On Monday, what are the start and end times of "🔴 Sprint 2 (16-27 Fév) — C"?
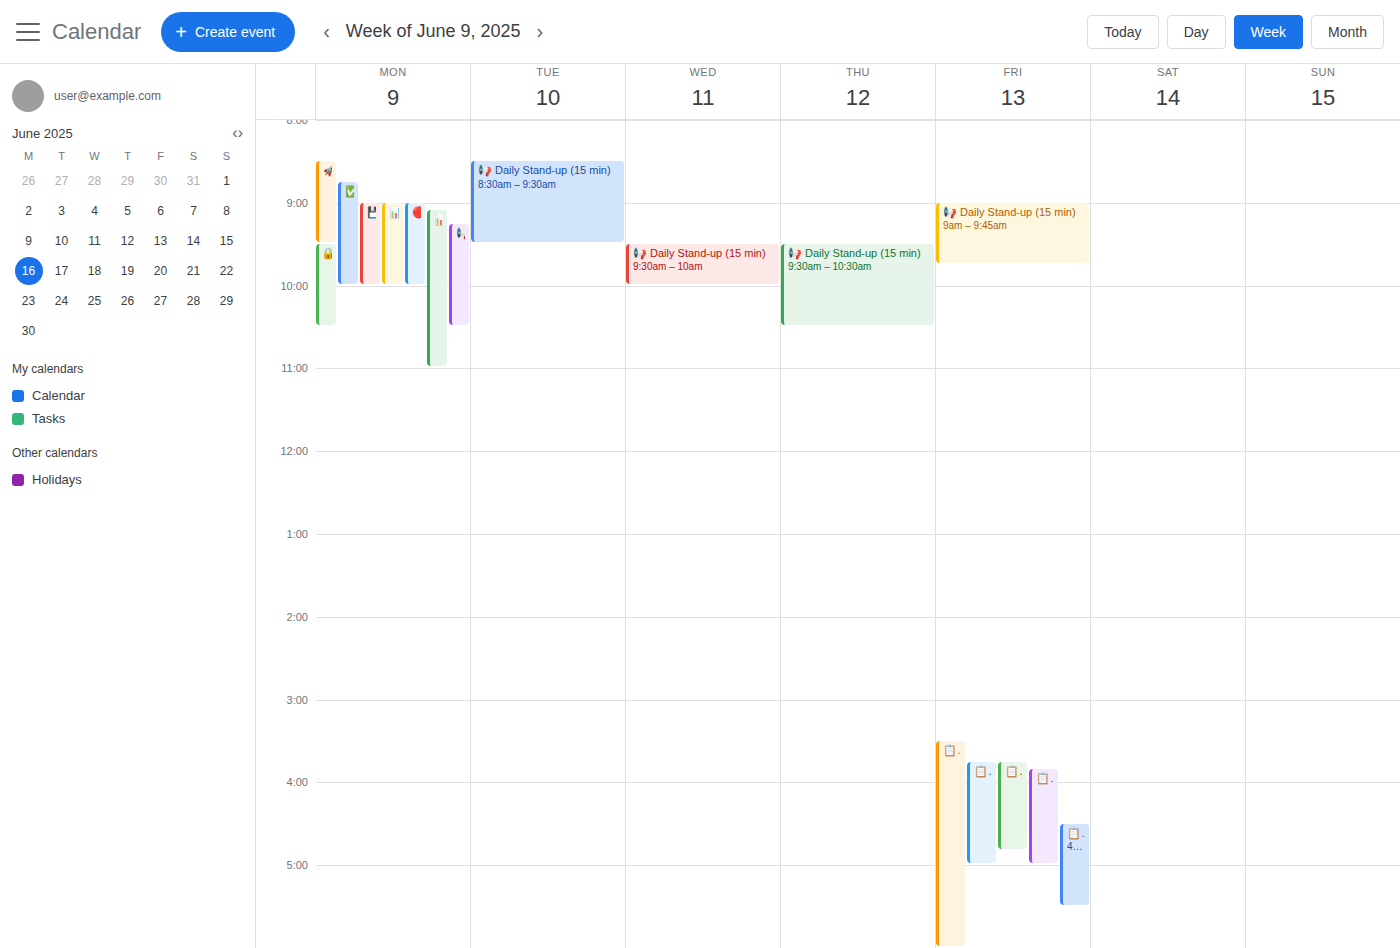
9:00 AM to 10:00 AM